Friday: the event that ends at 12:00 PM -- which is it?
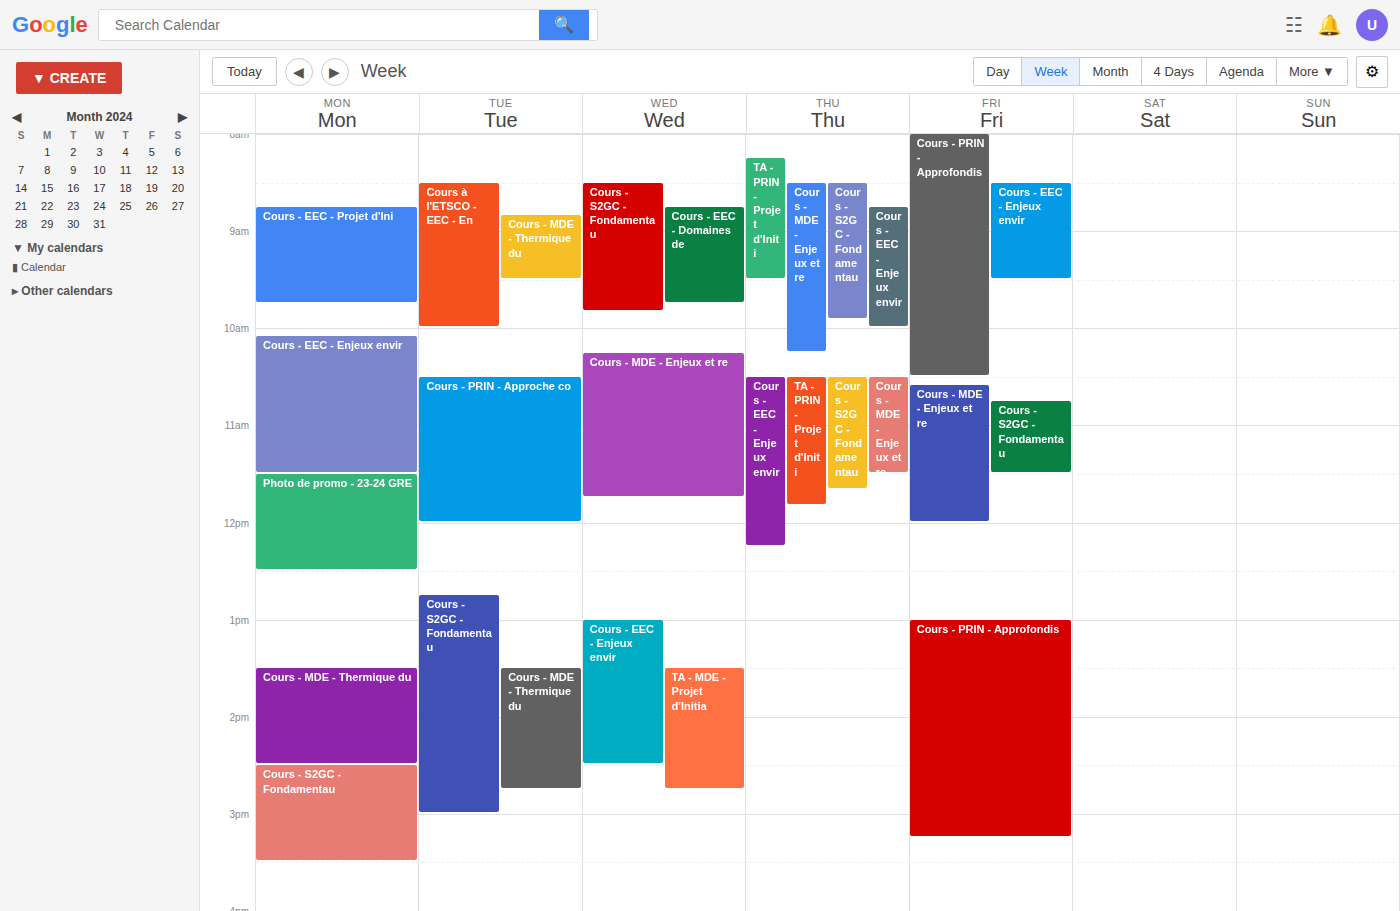
"Cours - MDE - Enjeux et re"